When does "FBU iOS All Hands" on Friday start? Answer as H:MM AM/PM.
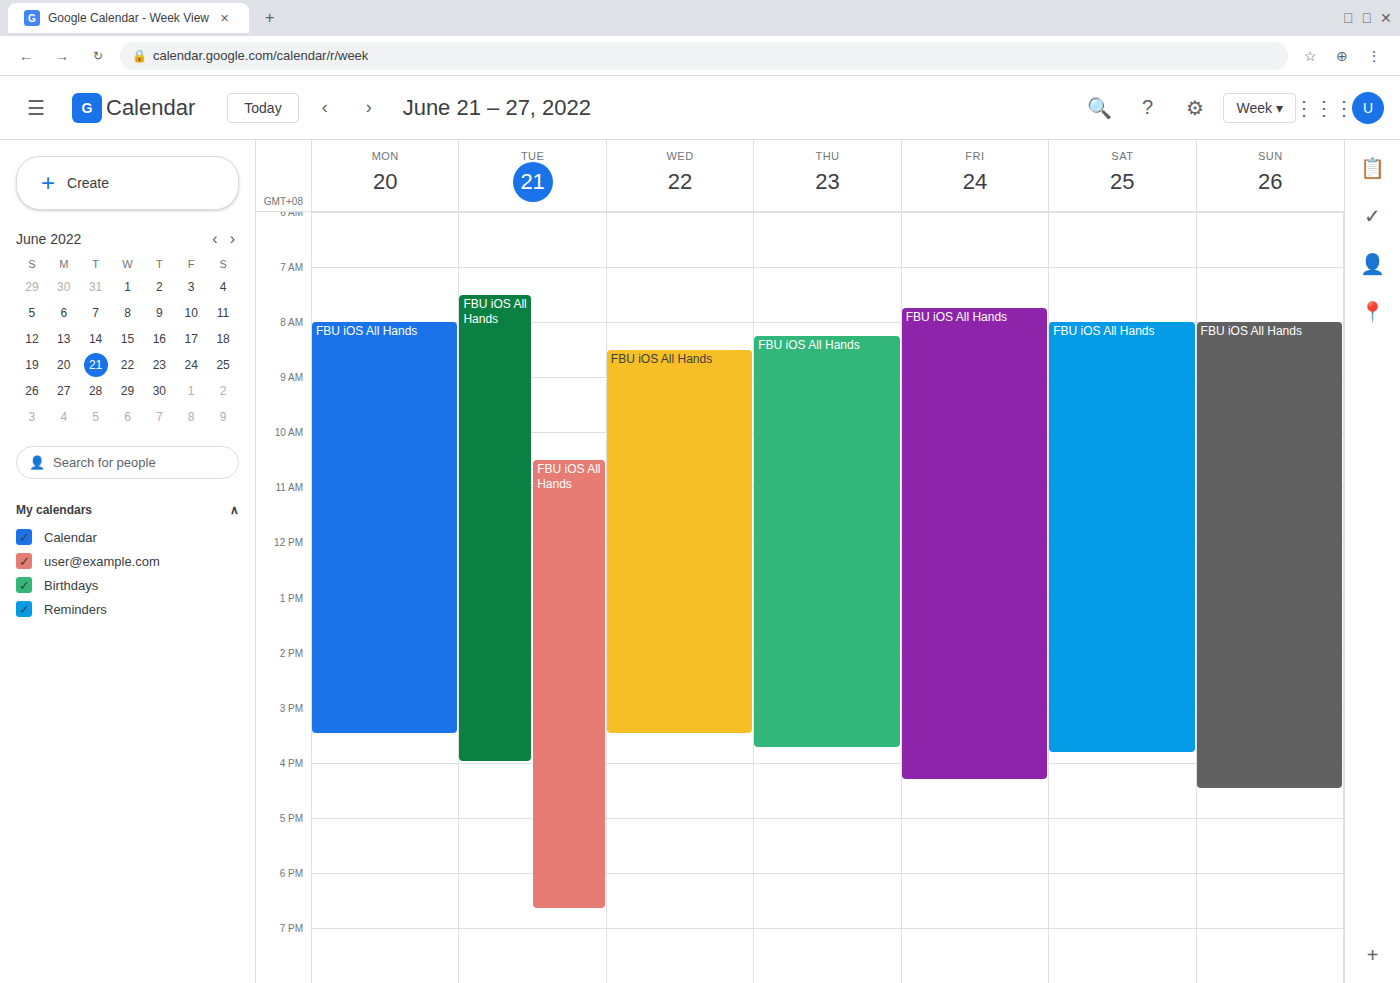
7:45 AM